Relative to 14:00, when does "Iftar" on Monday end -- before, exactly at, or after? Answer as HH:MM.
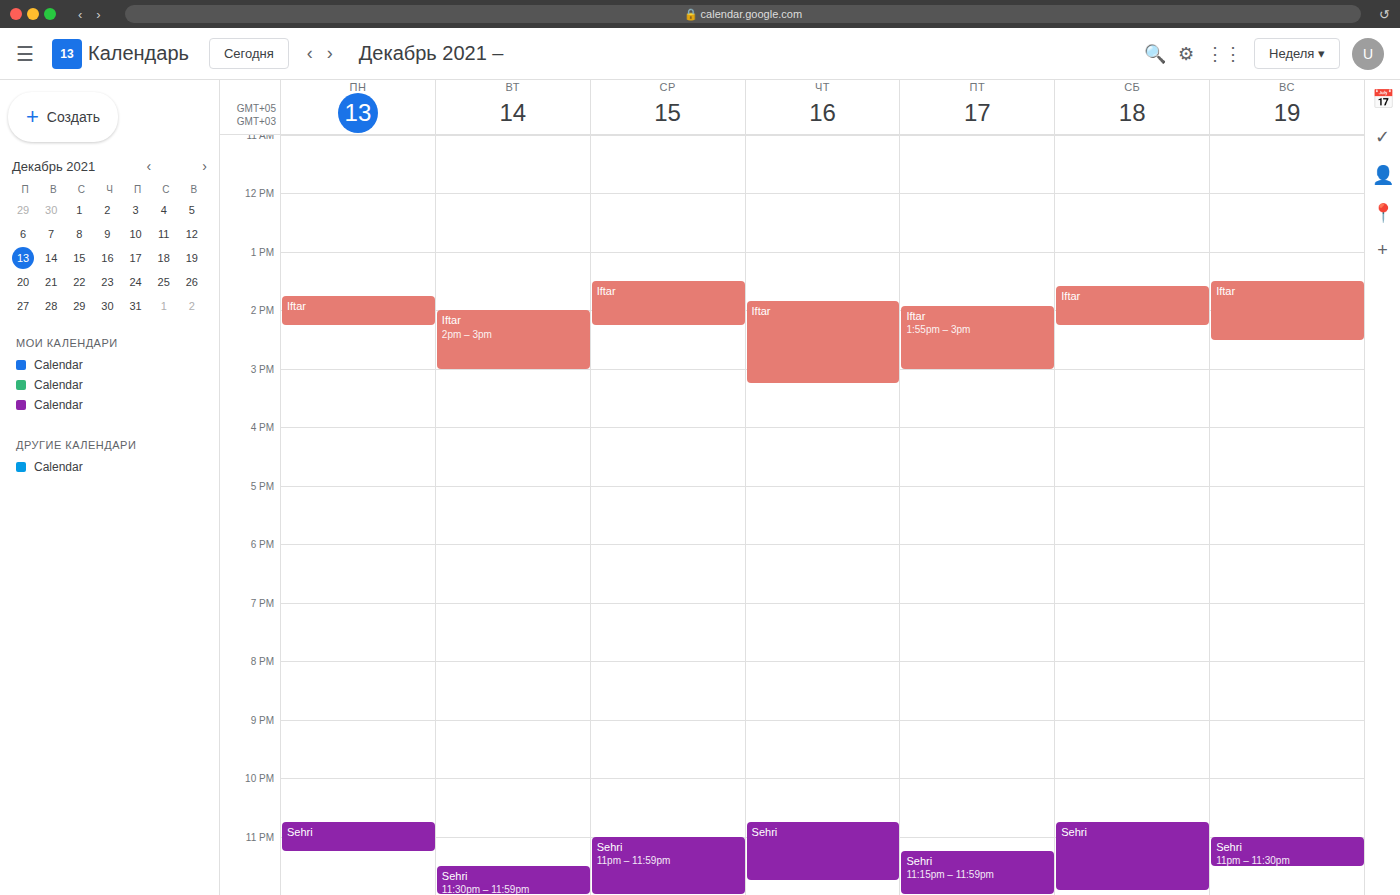
14:15 -- after 14:00, 15 minutes below the 14:00 line.